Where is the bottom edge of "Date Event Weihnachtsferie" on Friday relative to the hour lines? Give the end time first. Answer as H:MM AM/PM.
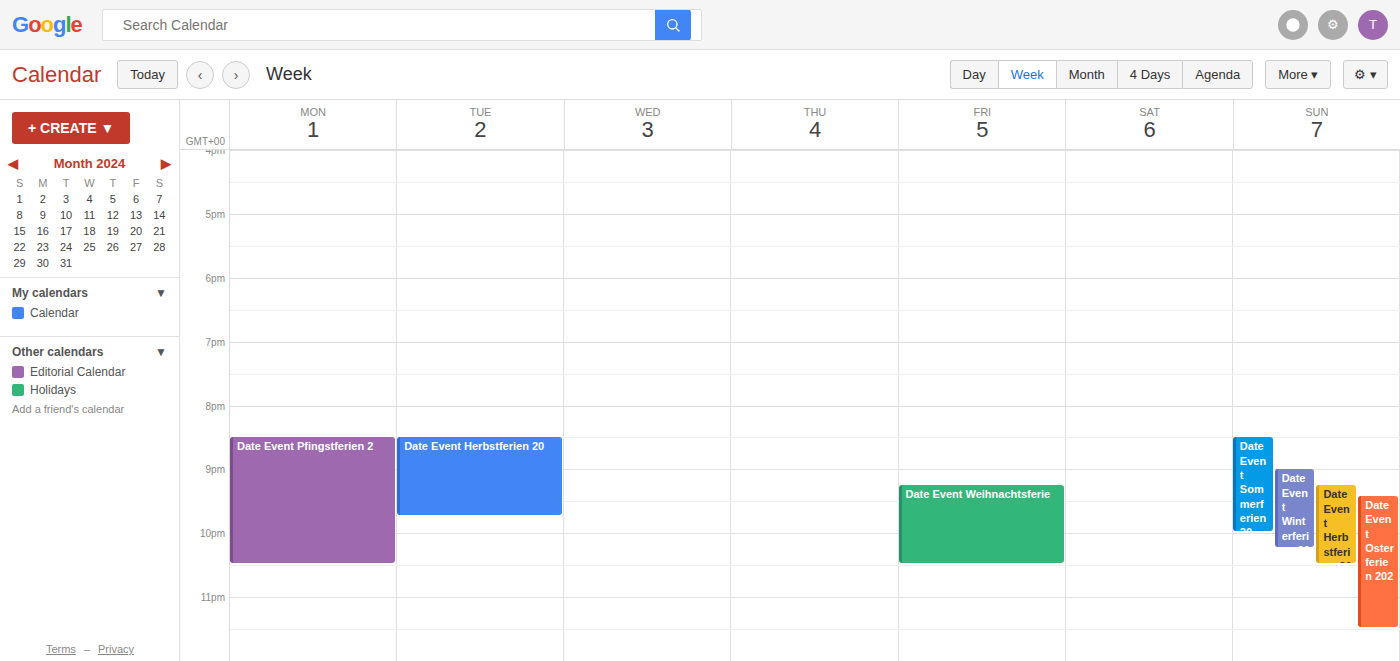
10:30 PM -- halfway between the 10 PM and 11 PM lines.